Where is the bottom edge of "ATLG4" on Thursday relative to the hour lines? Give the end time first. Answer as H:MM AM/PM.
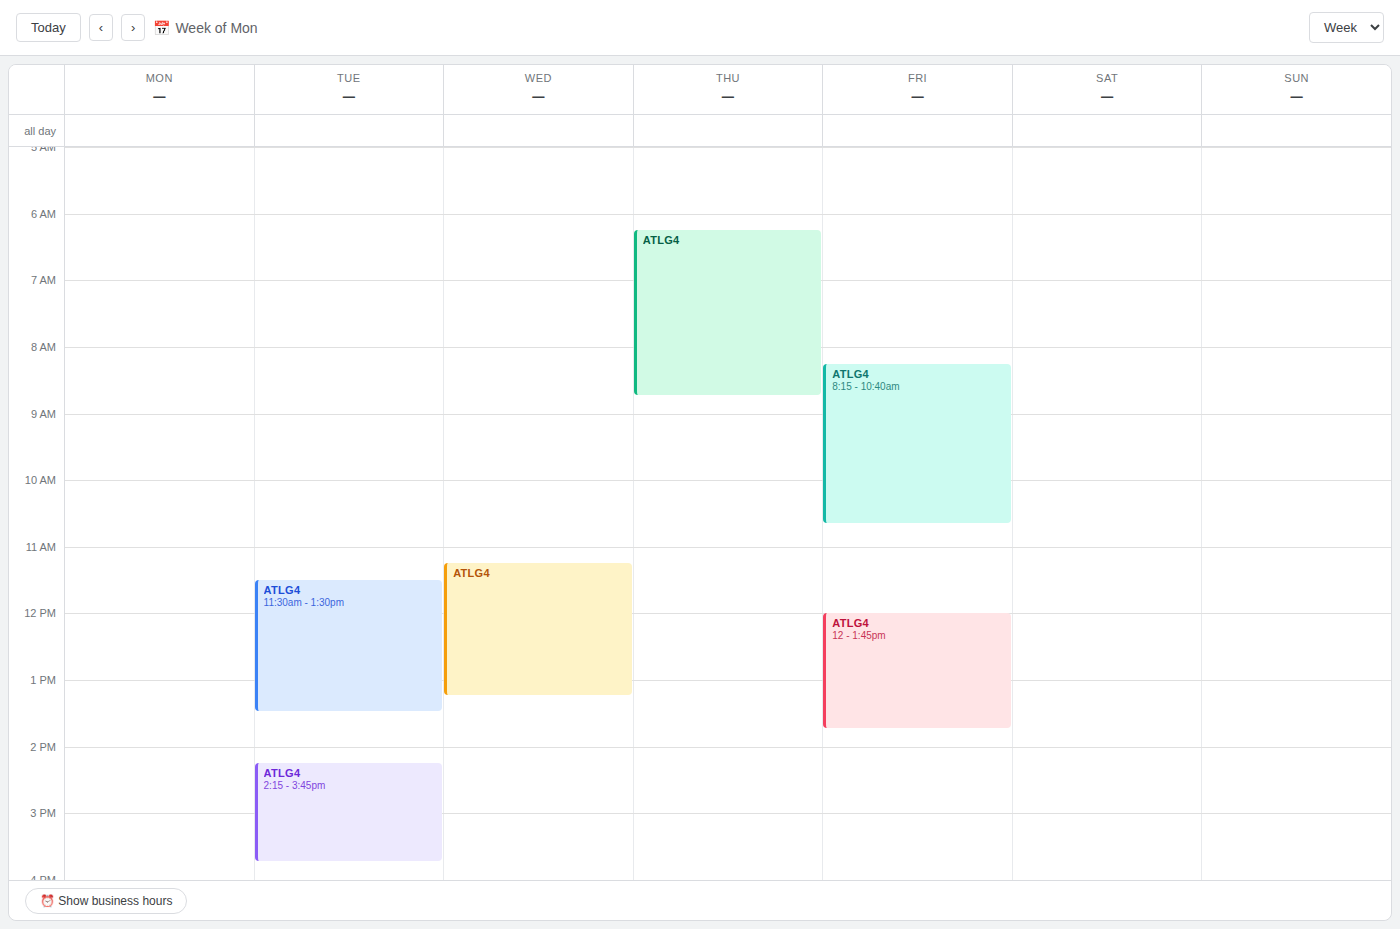
8:45 AM -- neither: three quarters of the way from the 8 AM line to the 9 AM line.